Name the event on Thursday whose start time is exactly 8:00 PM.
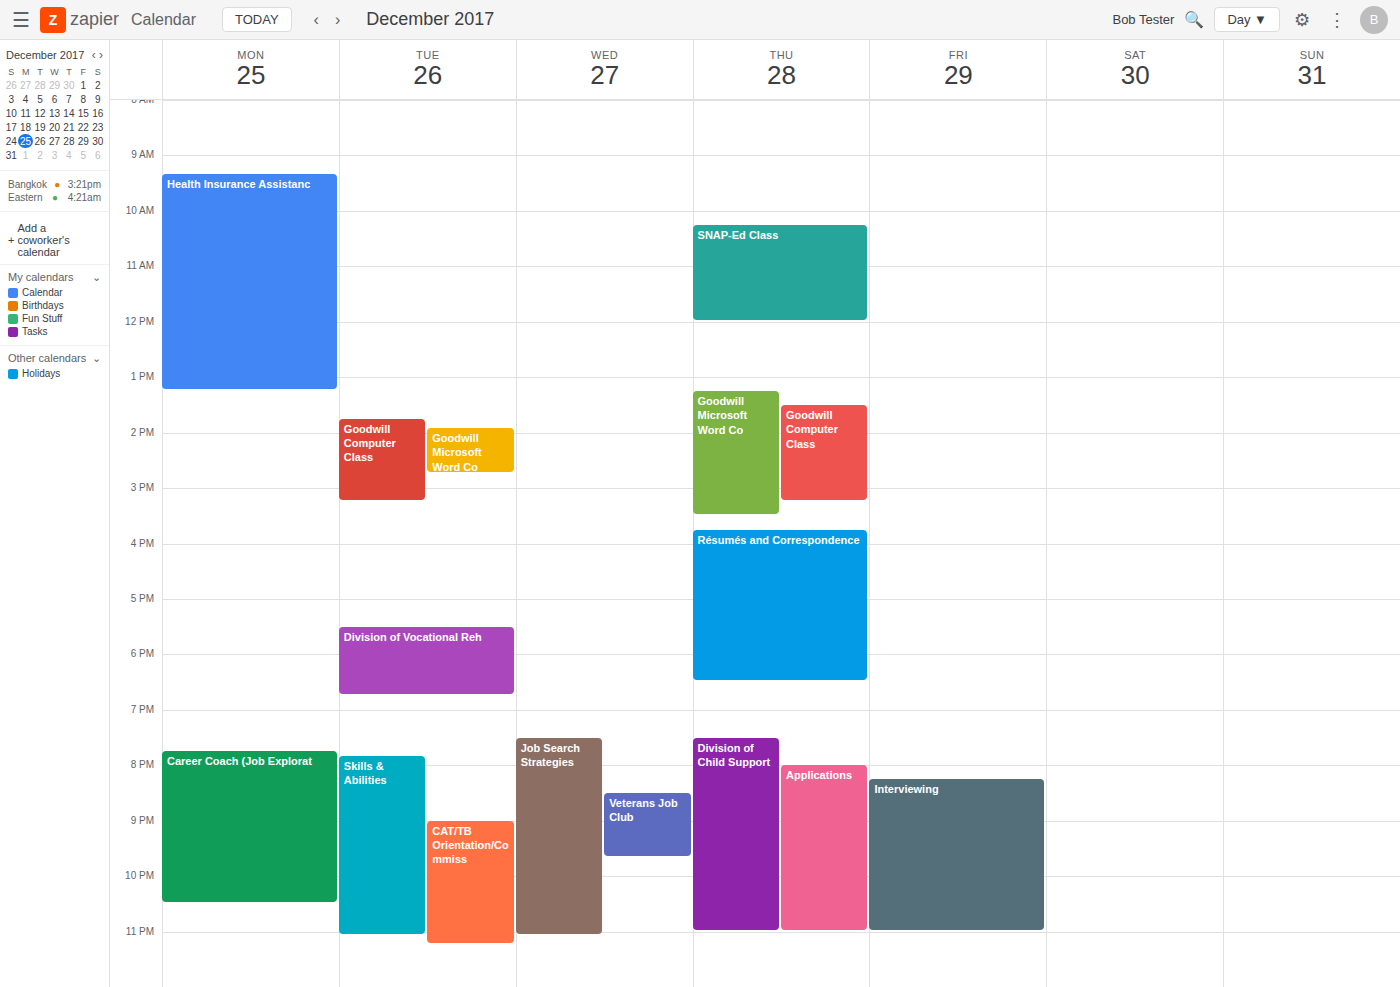
"Applications"